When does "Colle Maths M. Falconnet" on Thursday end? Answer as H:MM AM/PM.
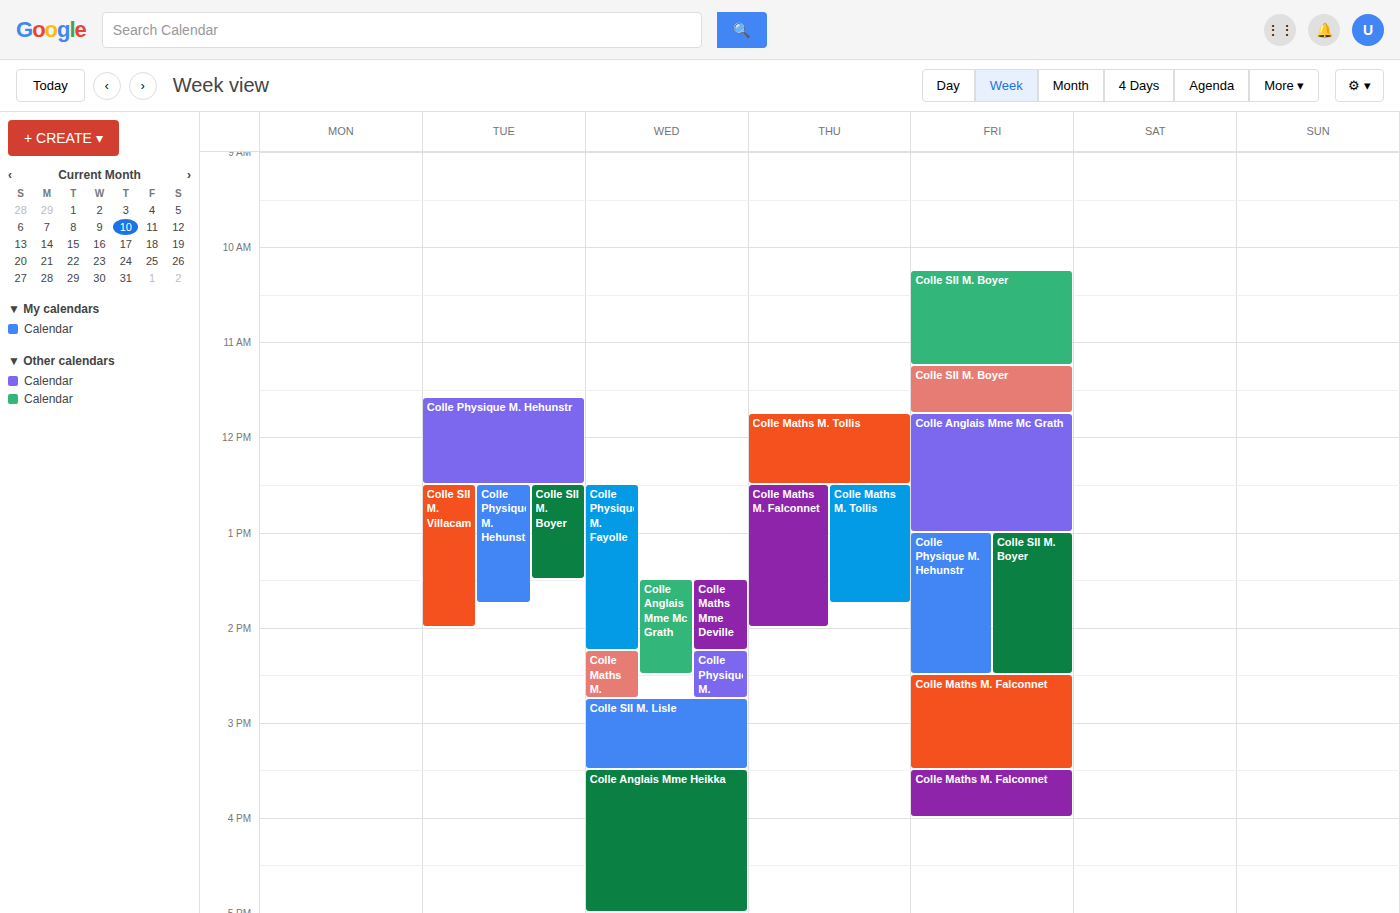
2:00 PM